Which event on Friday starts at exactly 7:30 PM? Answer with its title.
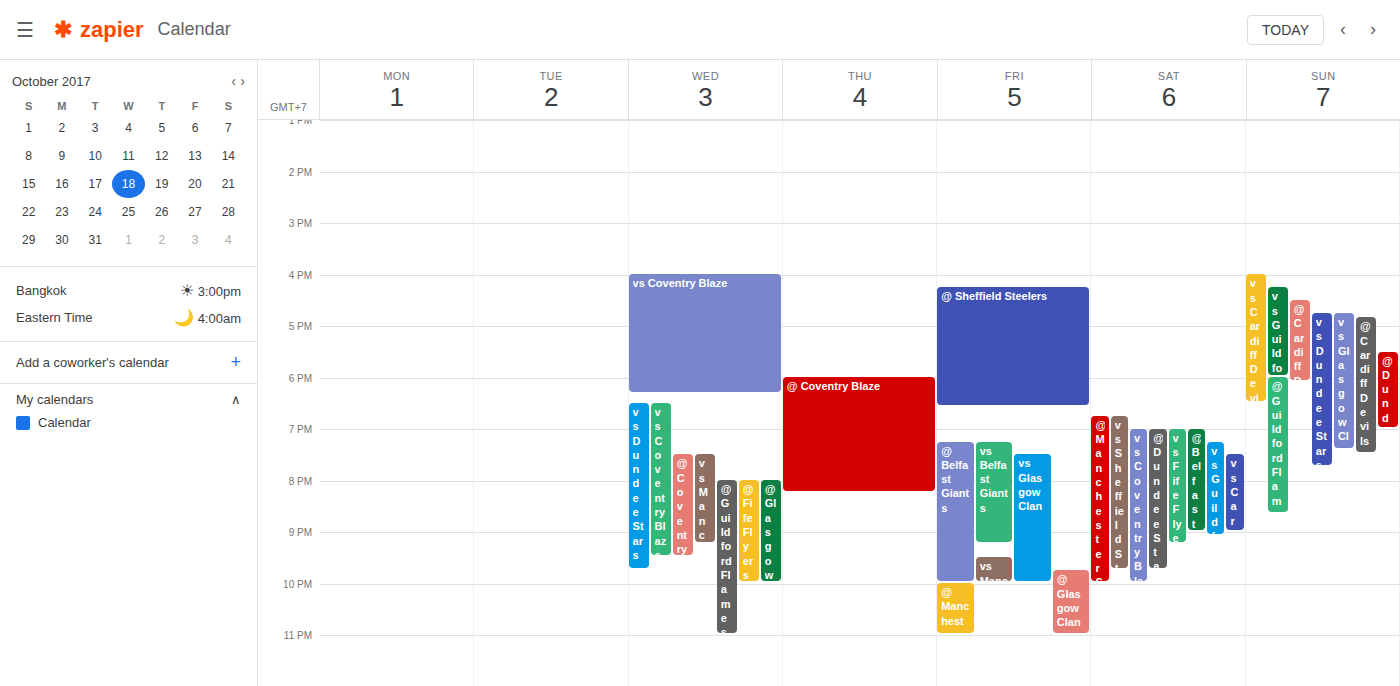
"vs Glasgow Clan"